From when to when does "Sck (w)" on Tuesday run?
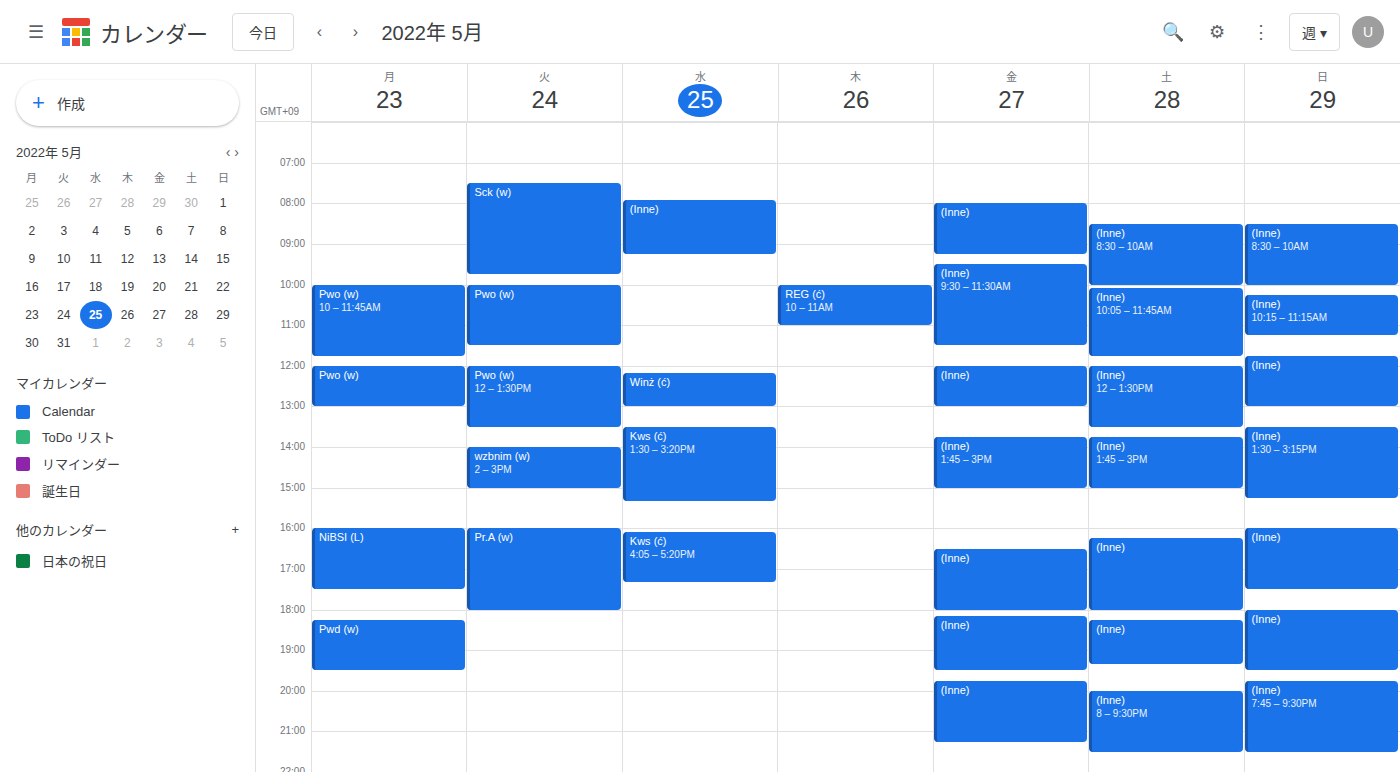
7:30 AM to 9:45 AM